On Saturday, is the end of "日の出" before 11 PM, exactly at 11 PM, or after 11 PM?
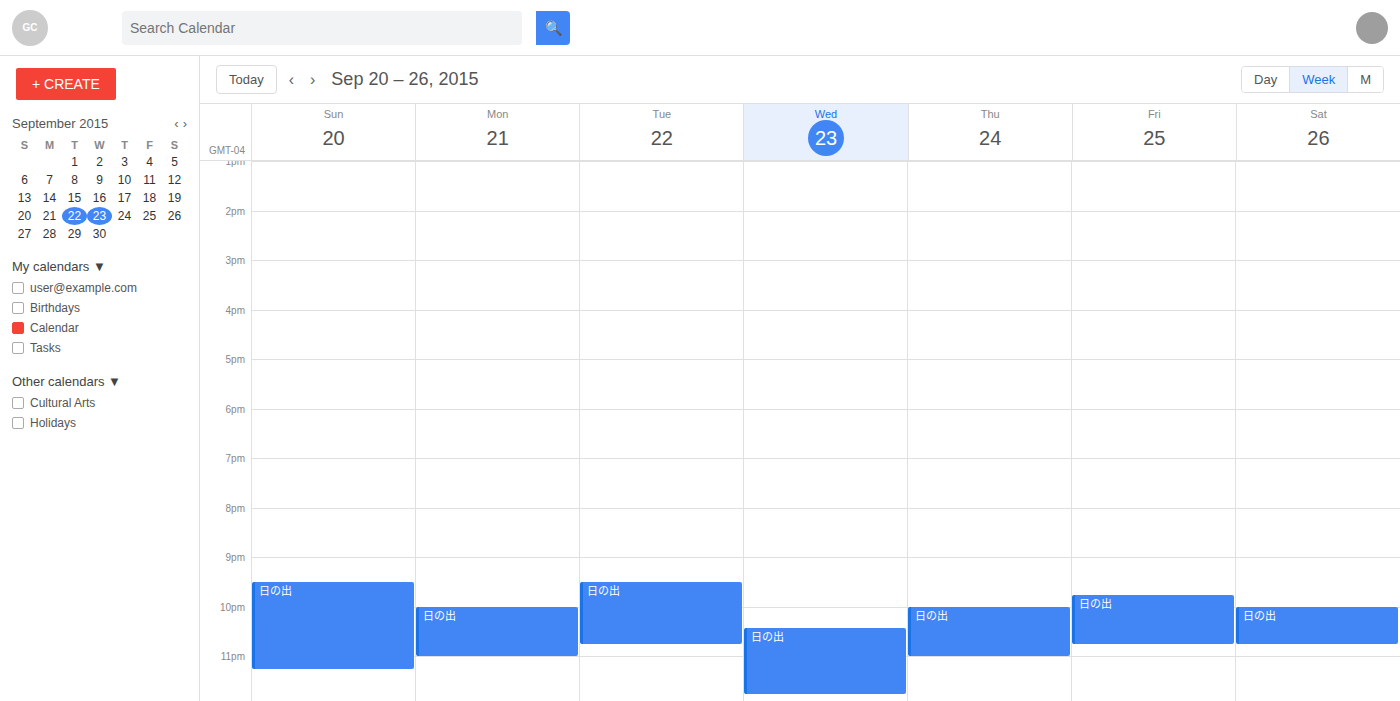
10:45 PM -- before 11 PM, 15 minutes above the 11 PM line.